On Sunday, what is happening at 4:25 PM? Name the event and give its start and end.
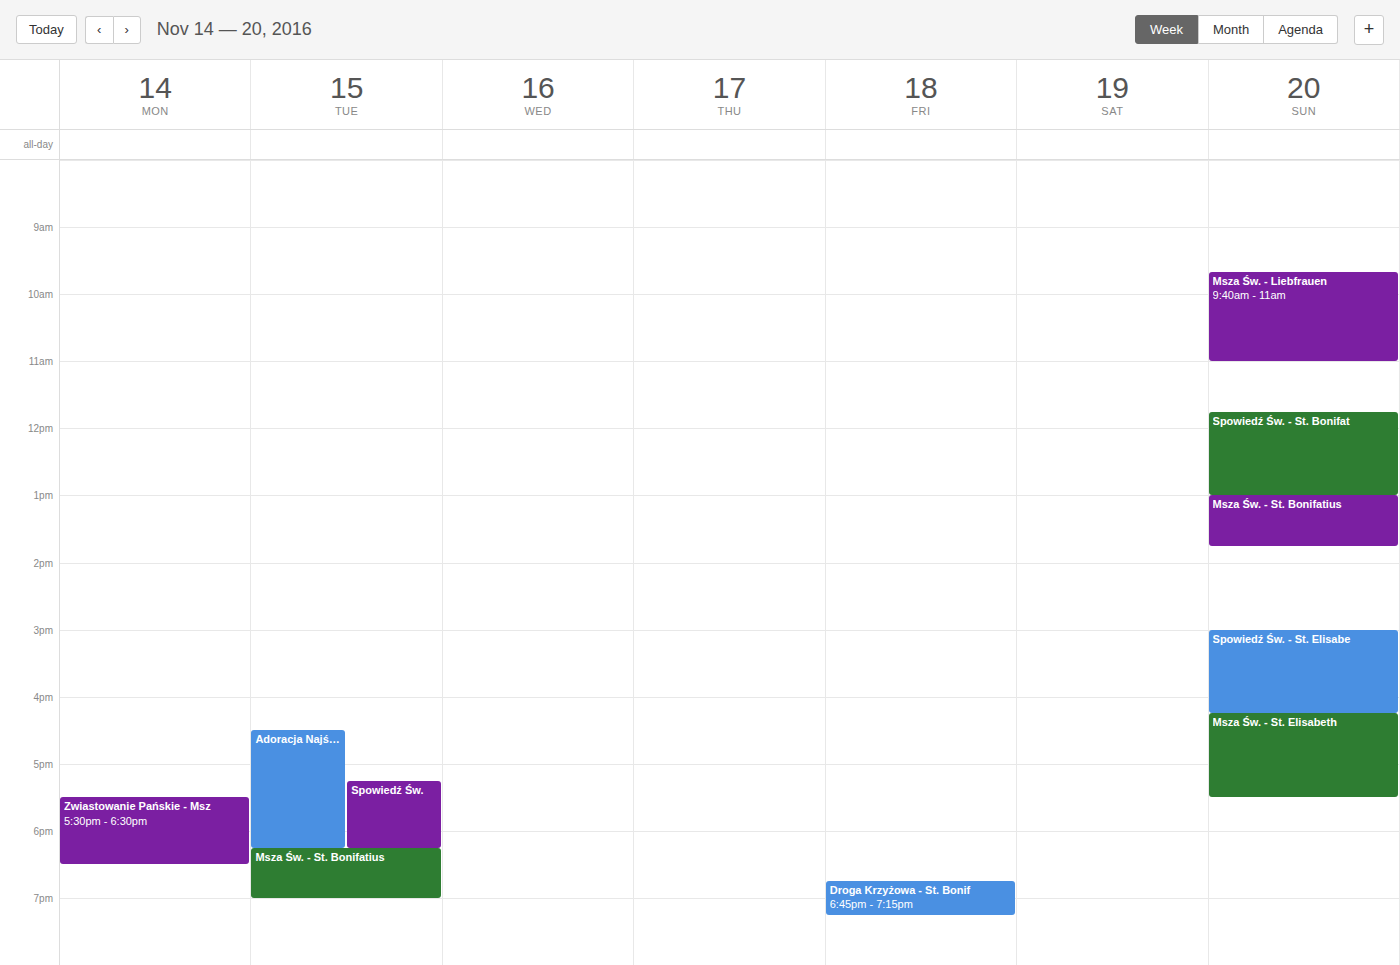
"Msza Św. - St. Elisabeth", 4:15 PM to 5:30 PM